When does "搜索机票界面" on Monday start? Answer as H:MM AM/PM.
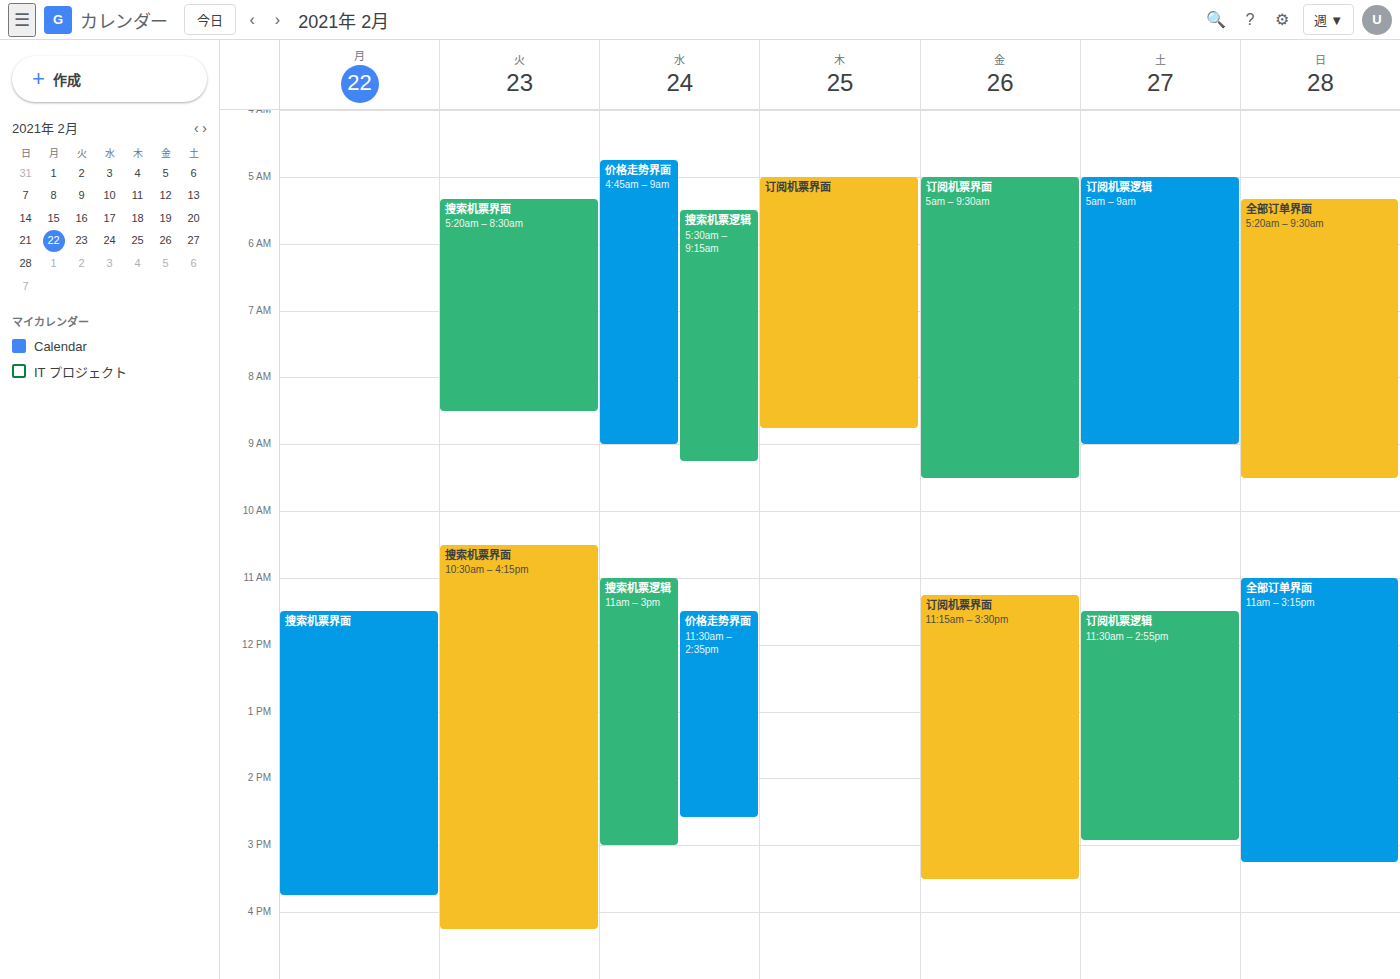
11:30 AM